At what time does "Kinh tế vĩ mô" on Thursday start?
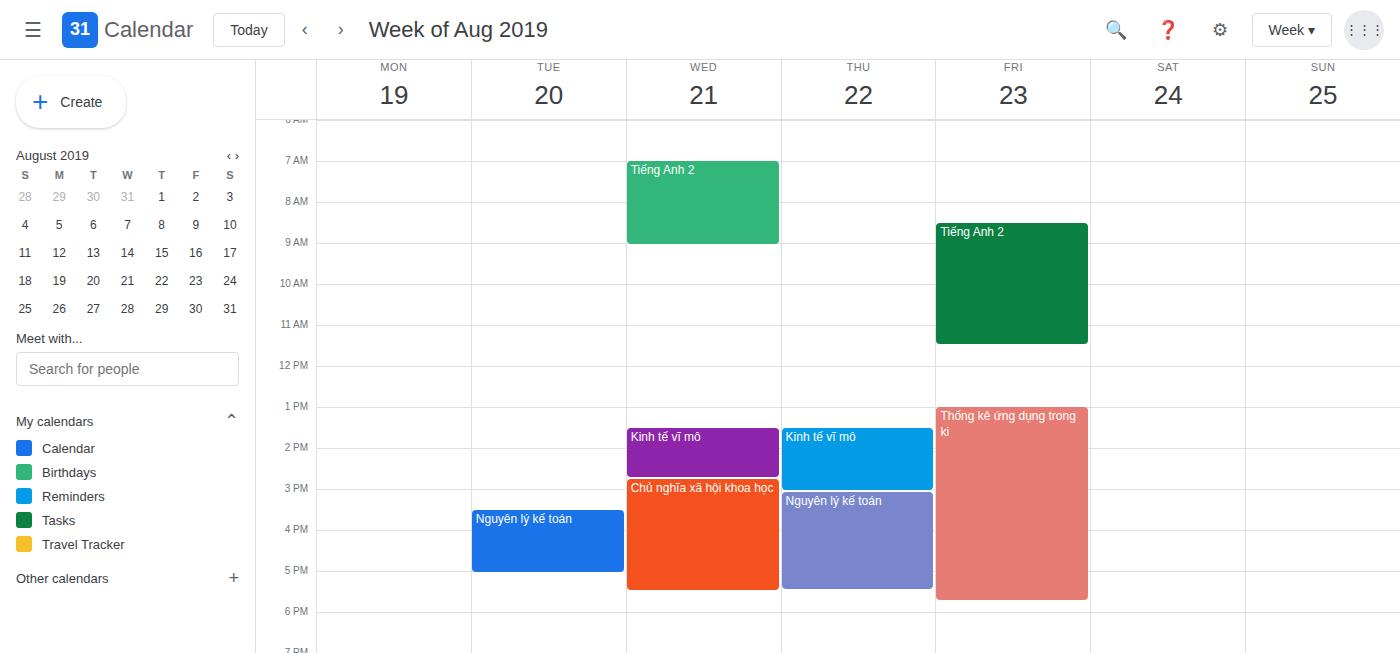
13:30